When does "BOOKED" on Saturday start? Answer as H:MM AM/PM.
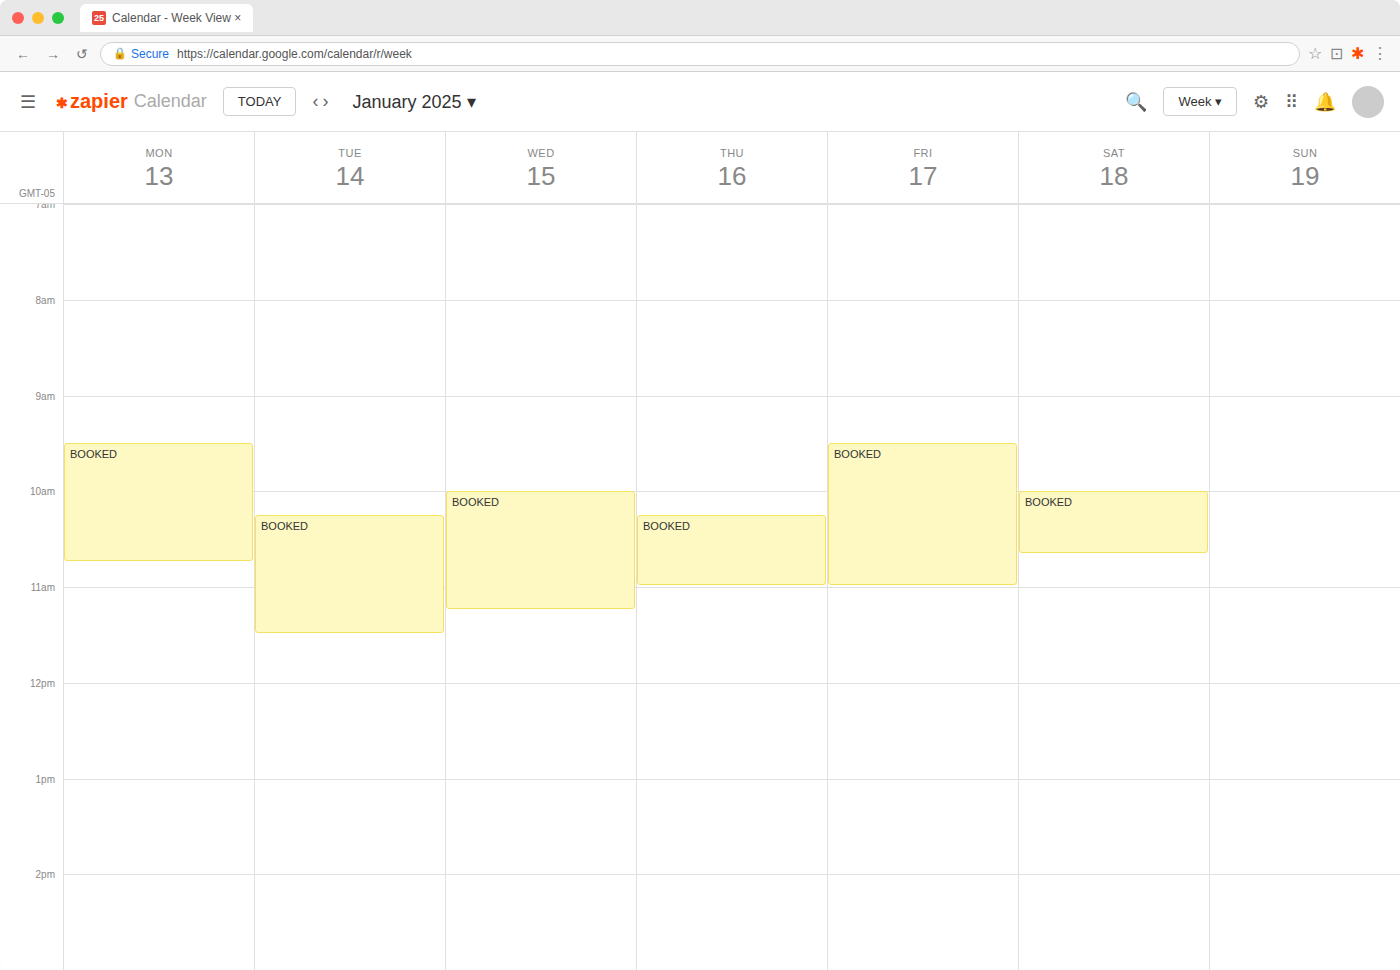
10:00 AM